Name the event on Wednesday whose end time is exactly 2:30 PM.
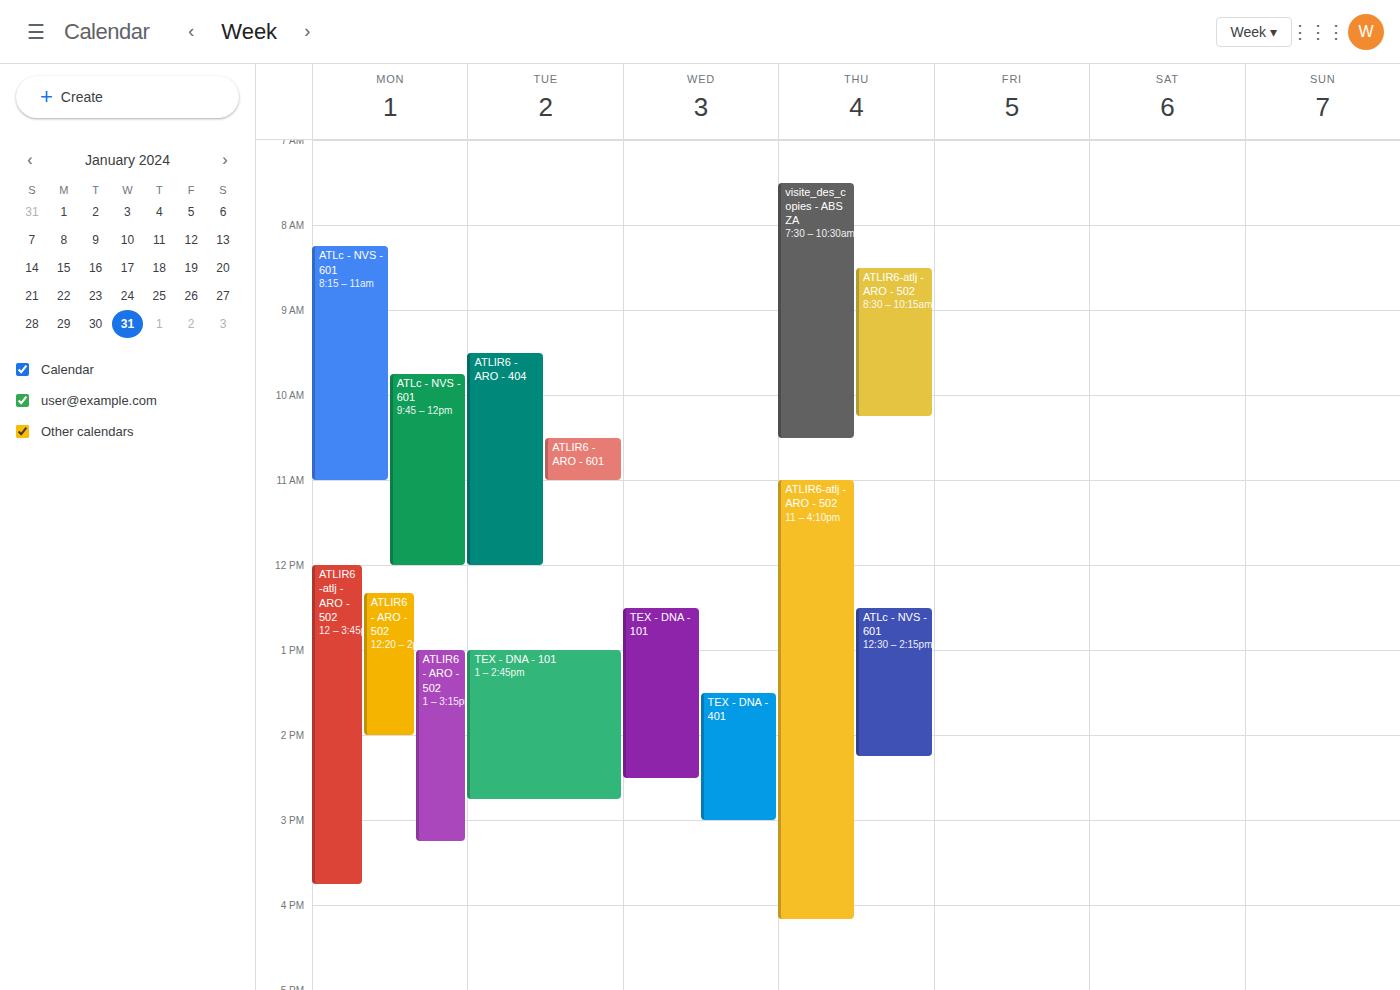
"TEX - DNA - 101"